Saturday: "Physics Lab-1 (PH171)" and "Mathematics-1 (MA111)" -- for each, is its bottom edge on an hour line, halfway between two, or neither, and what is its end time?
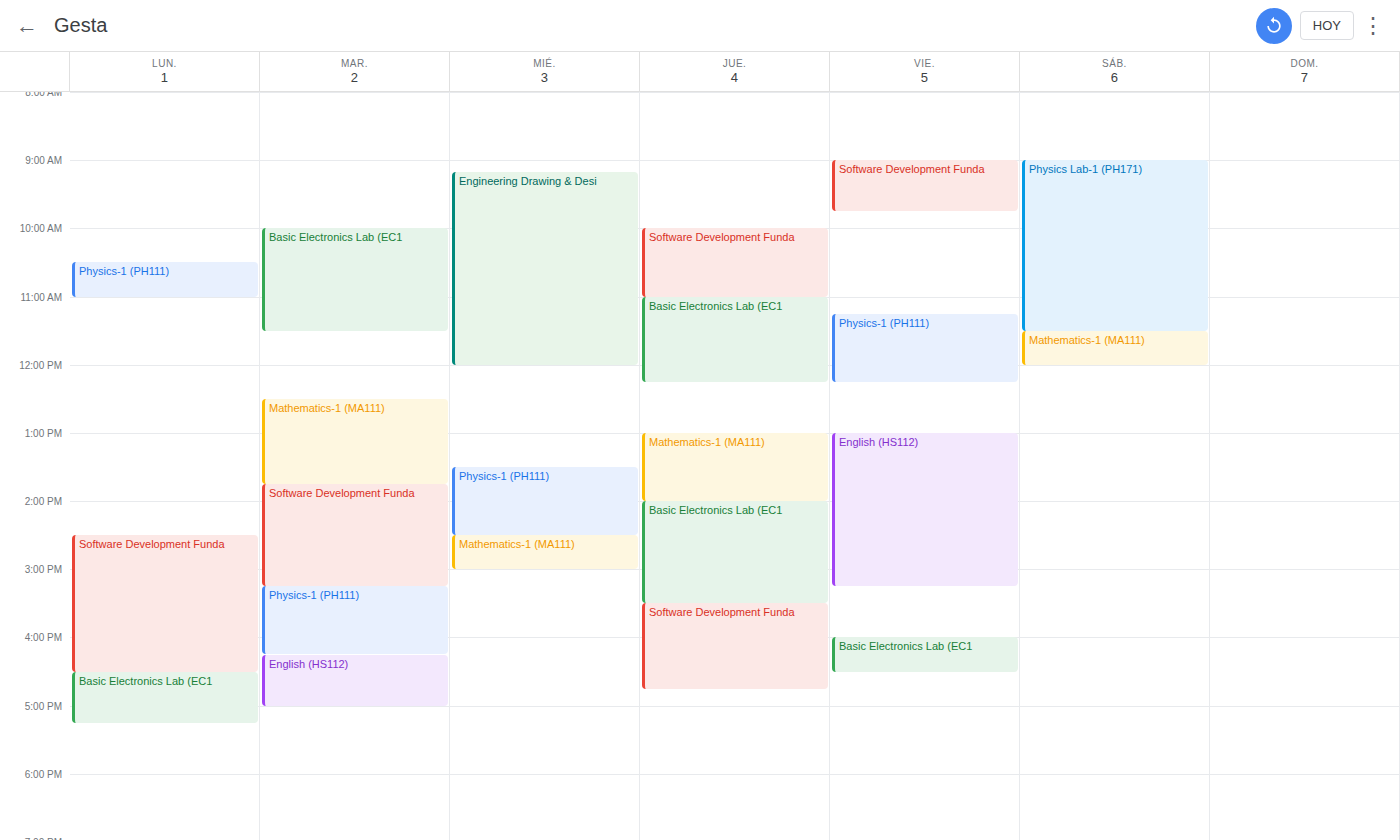
"Physics Lab-1 (PH171)": 11:30 AM, halfway between the 11 AM and 12 PM lines. "Mathematics-1 (MA111)": 12:00 PM, exactly on the 12 PM line.